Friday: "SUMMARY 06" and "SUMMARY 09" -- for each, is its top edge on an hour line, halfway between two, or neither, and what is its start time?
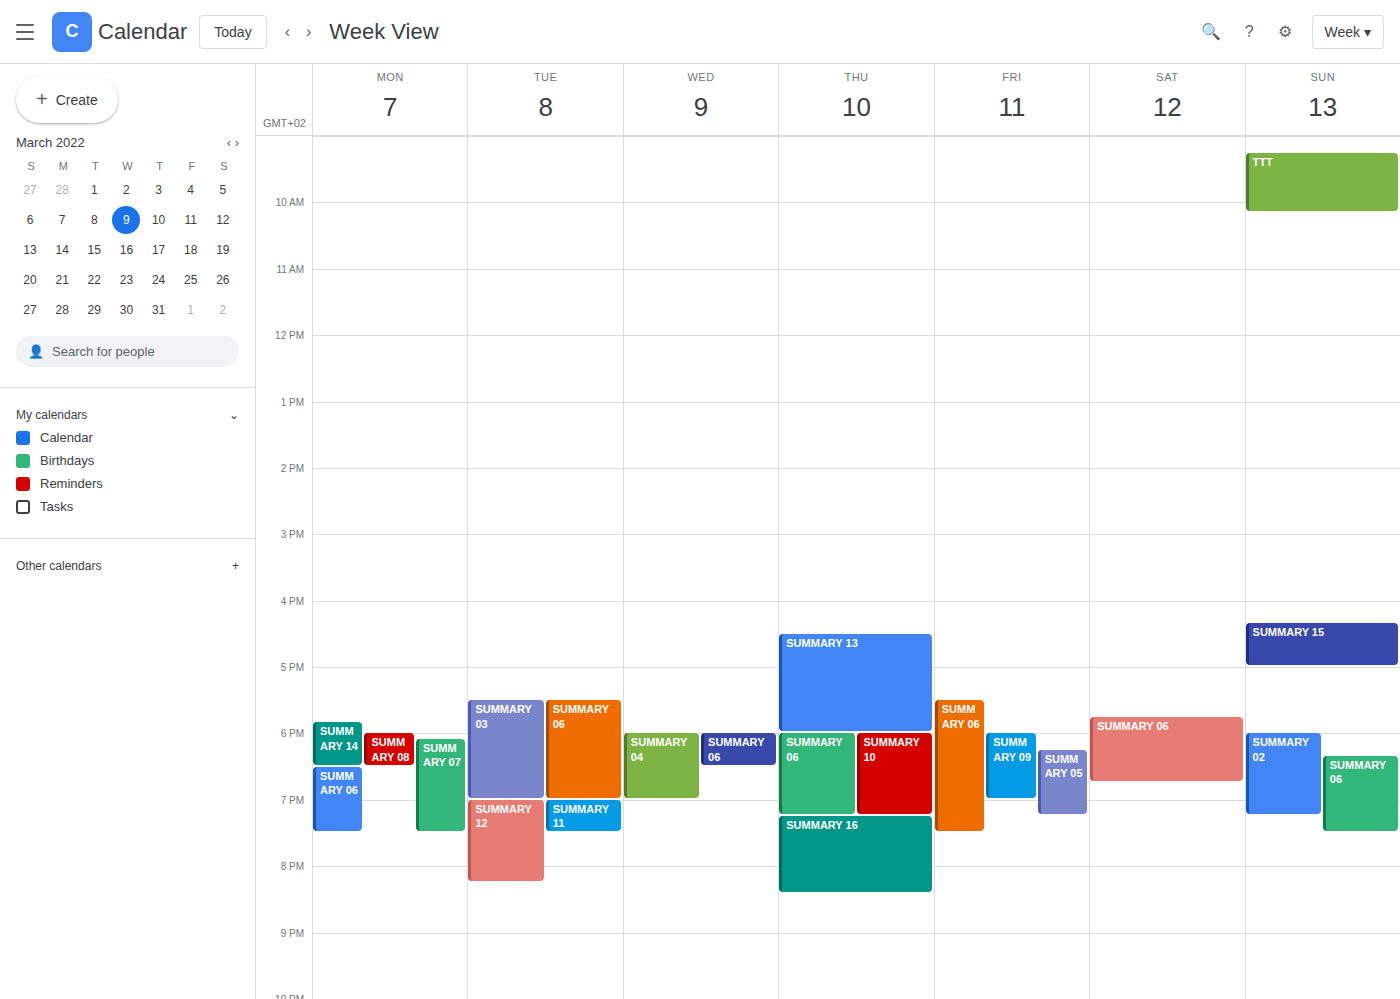
"SUMMARY 06": 5:30 PM, halfway between the 5 PM and 6 PM lines. "SUMMARY 09": 6:00 PM, exactly on the 6 PM line.